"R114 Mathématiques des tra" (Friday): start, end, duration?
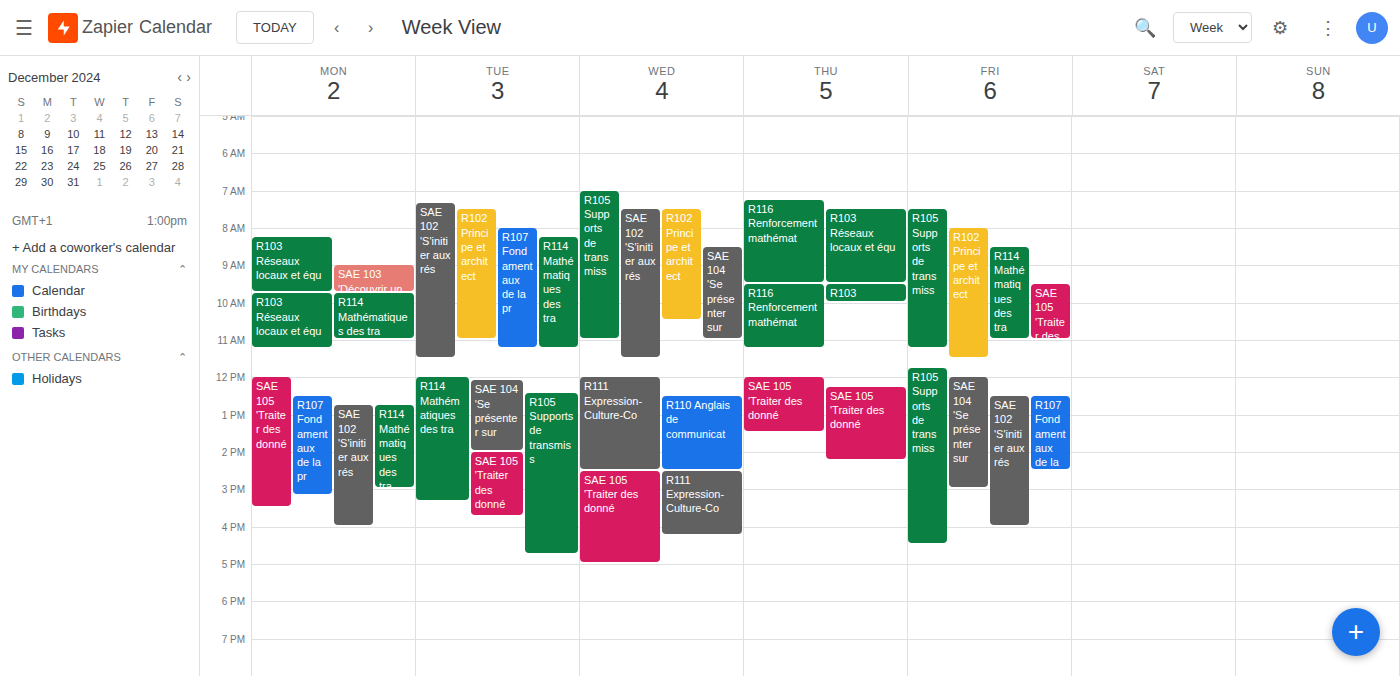
8:30 AM to 11:00 AM, 2 hours 30 minutes